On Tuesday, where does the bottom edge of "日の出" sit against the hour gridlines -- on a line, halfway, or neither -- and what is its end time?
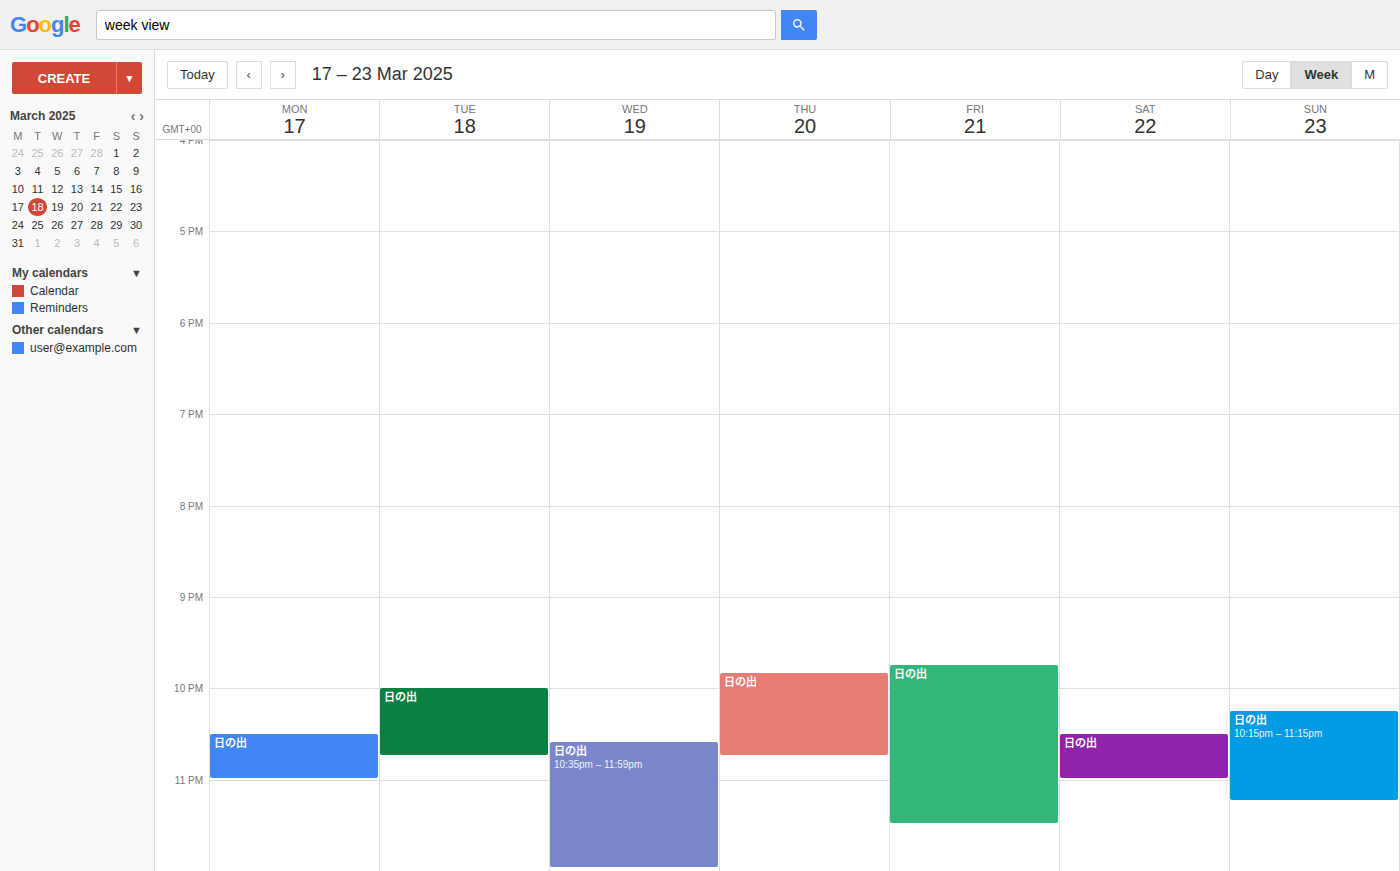
22:45 -- neither: three quarters of the way from the 22:00 line to the 23:00 line.